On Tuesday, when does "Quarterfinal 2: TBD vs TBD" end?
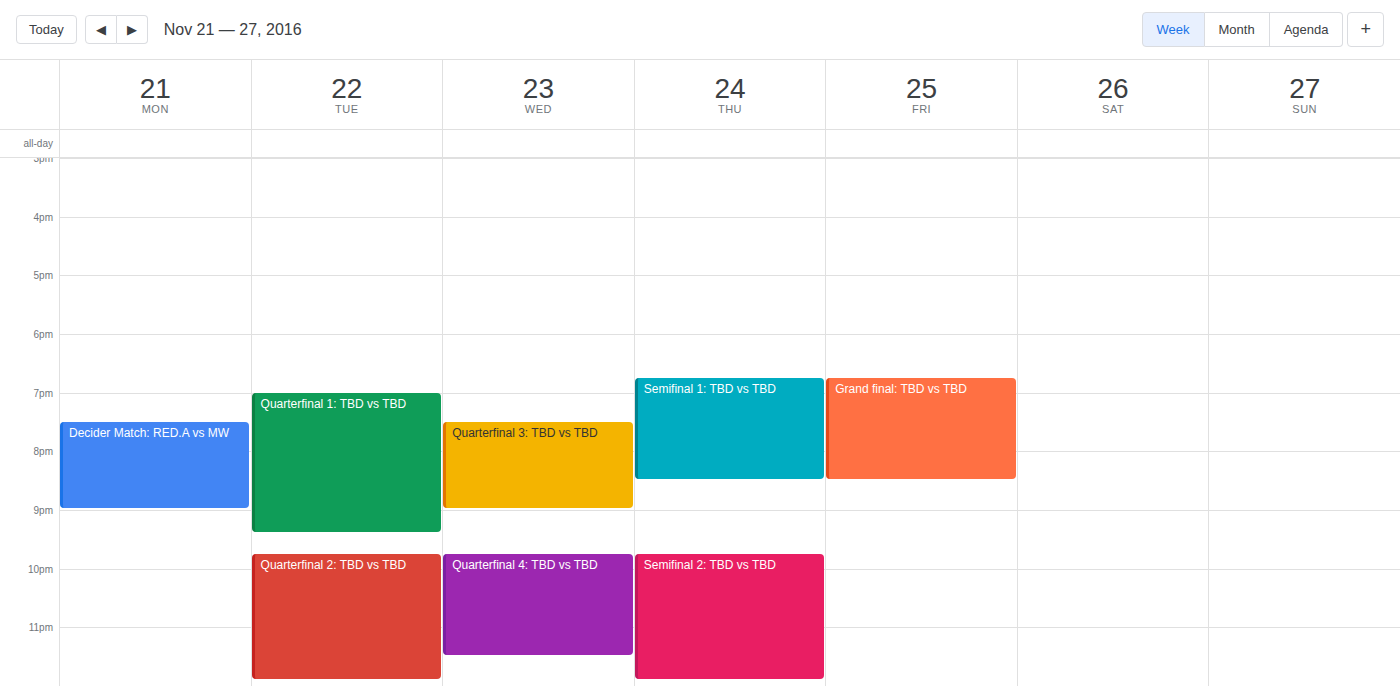
11:55 PM